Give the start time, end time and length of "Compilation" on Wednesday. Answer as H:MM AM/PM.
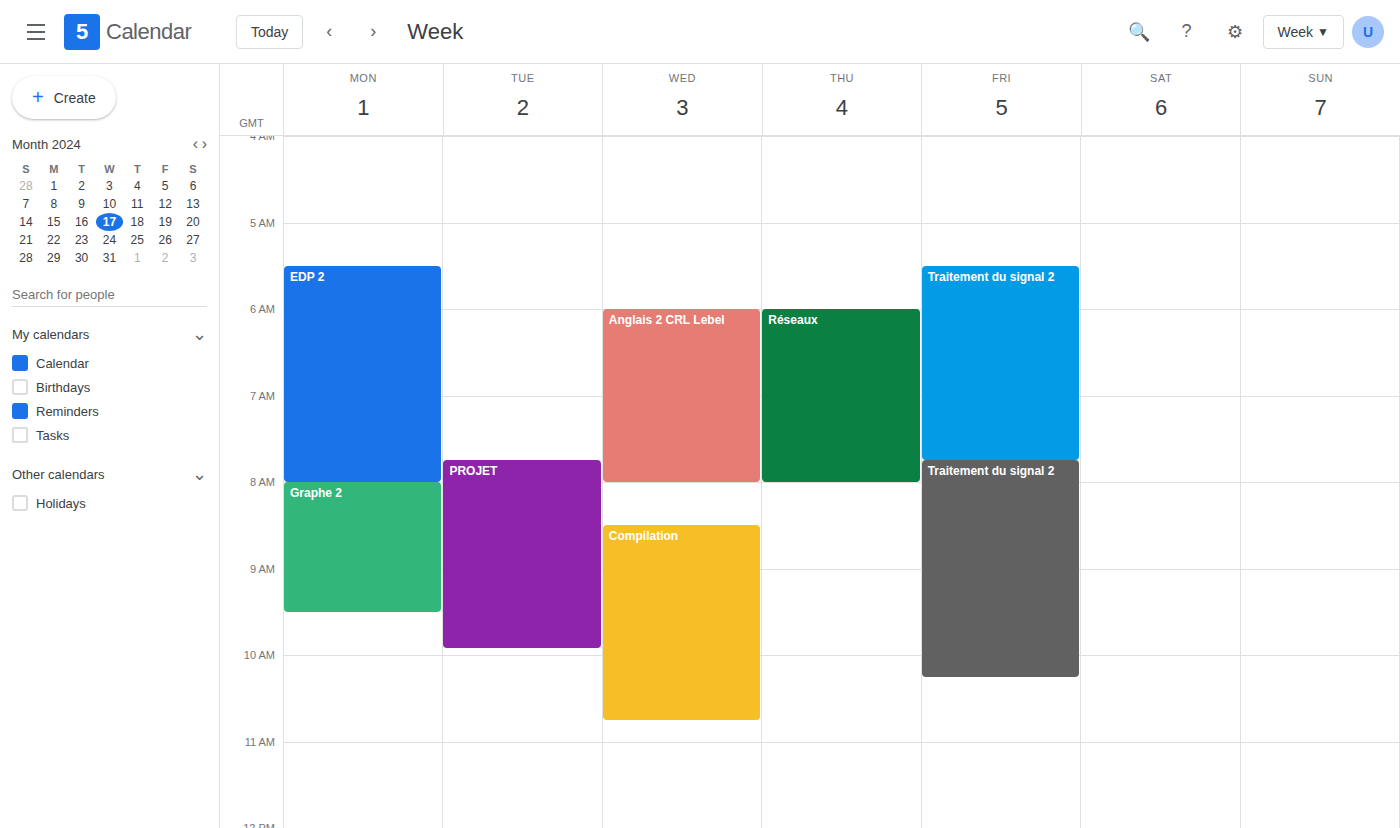
8:30 AM to 10:45 AM, 2 hours 15 minutes